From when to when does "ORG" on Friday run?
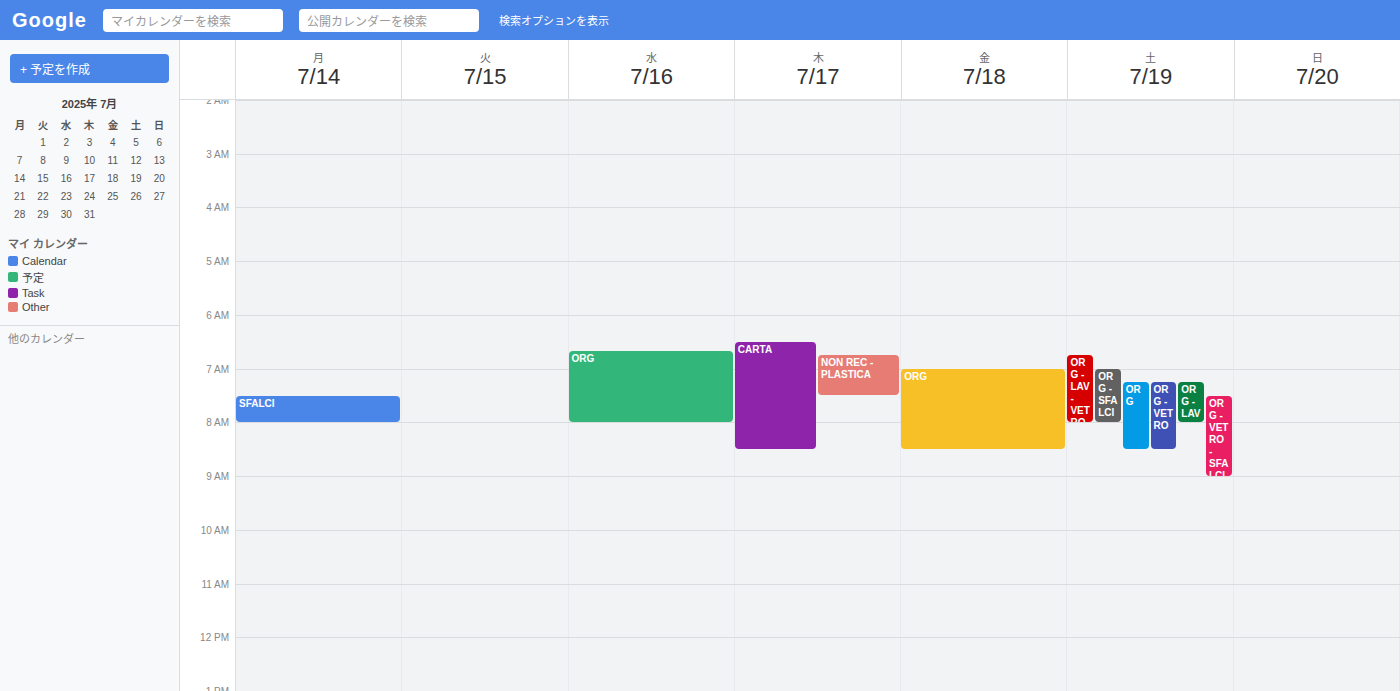
07:00 to 08:30